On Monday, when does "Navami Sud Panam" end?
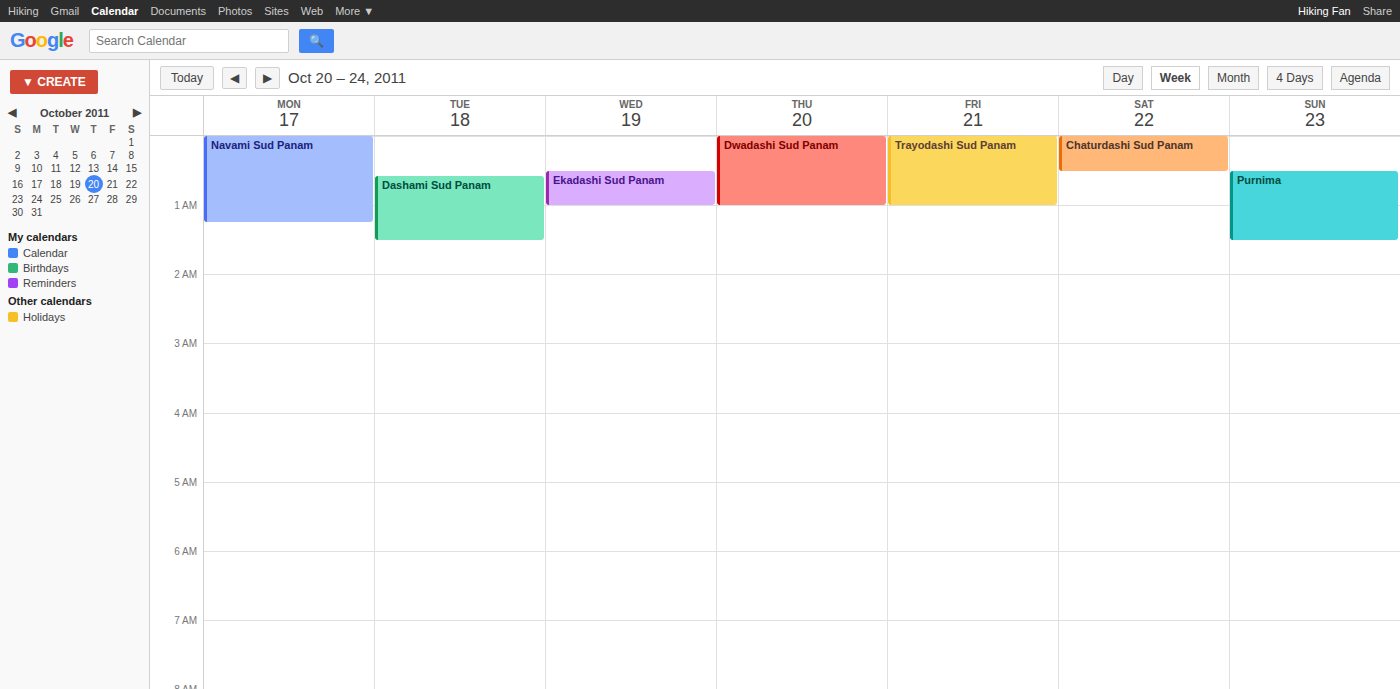
1:15 AM